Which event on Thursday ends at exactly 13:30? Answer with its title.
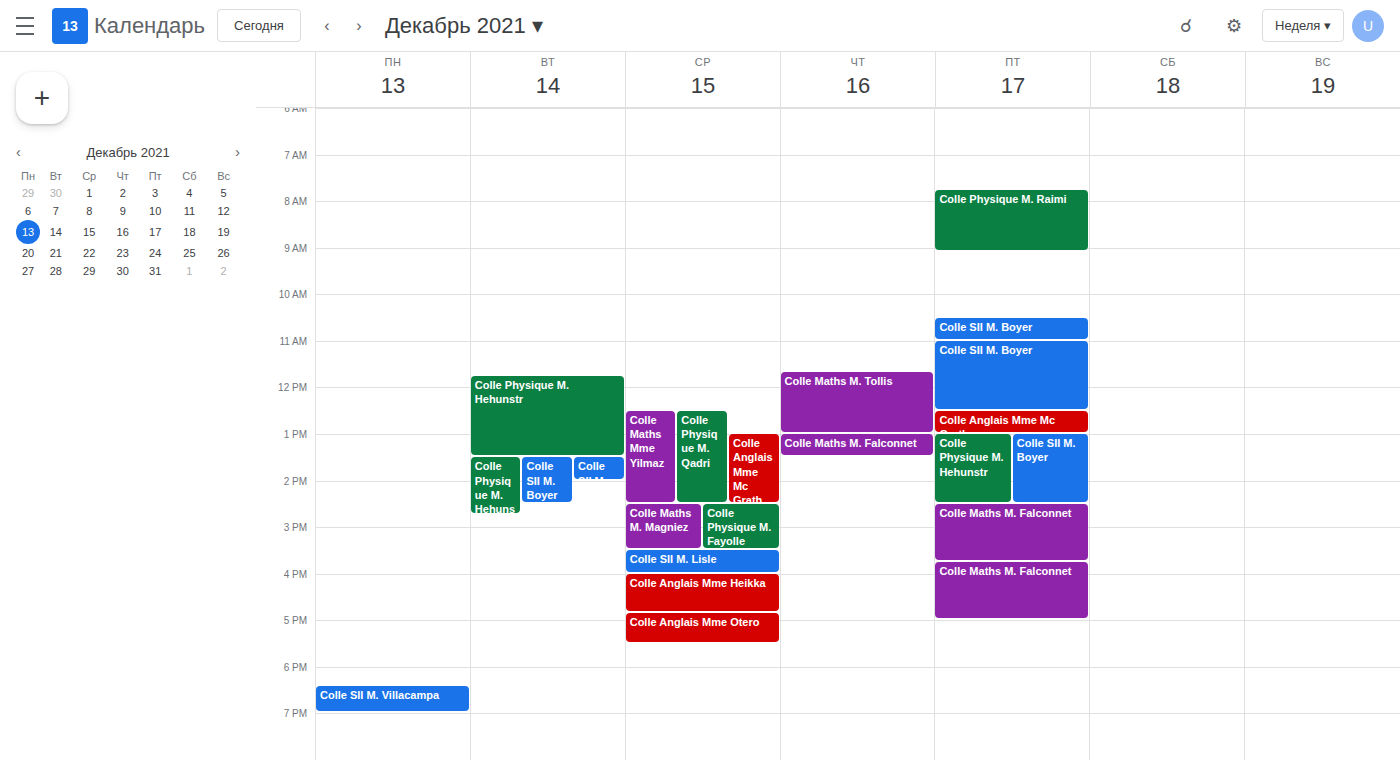
"Colle Maths M. Falconnet"